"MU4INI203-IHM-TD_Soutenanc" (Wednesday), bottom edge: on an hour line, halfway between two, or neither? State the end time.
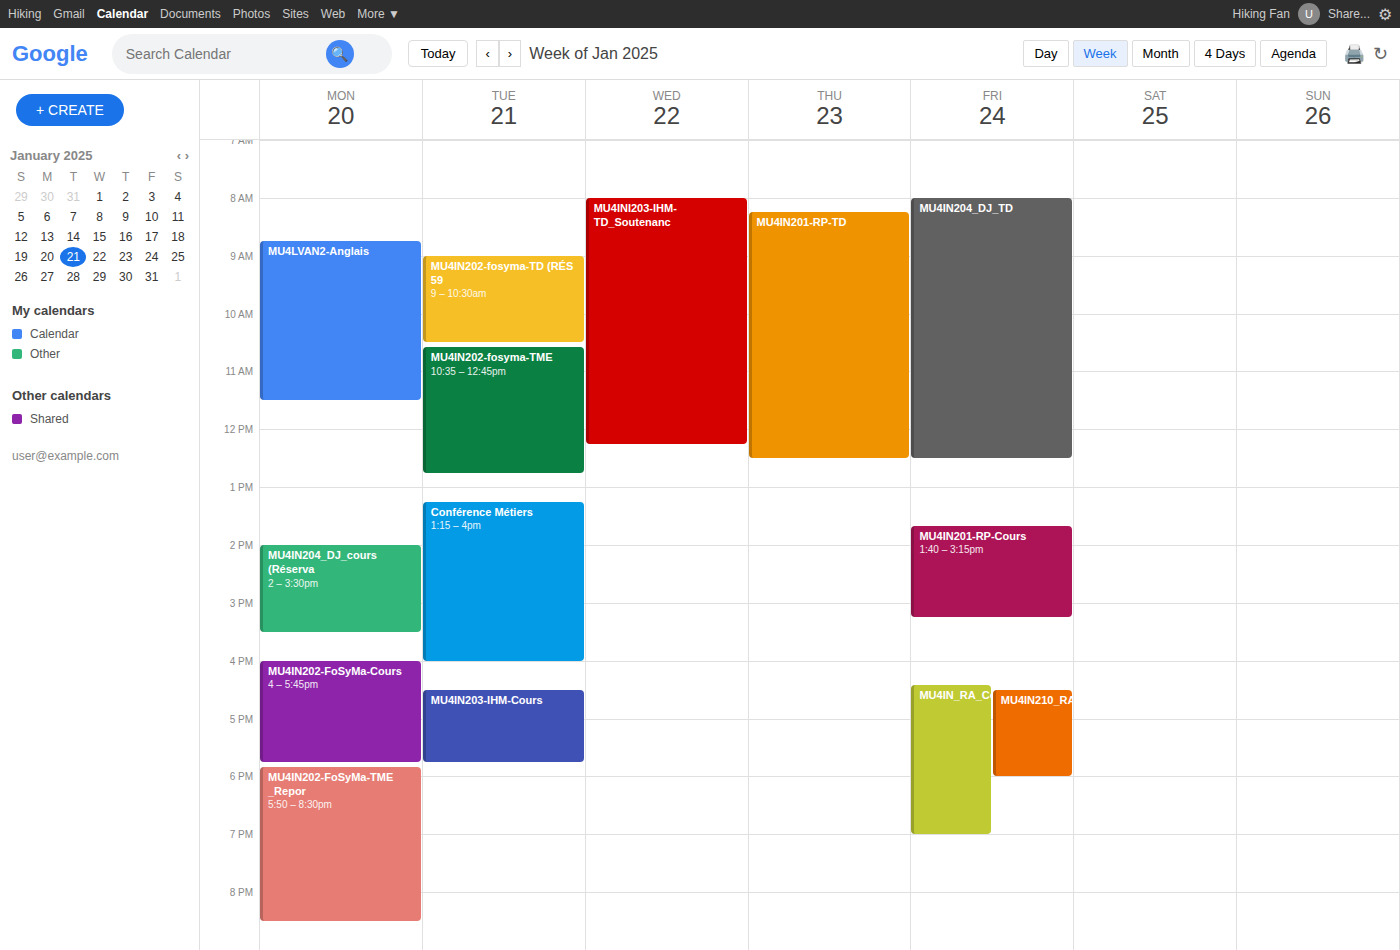
12:15 PM -- neither: a quarter of the way from the 12 PM line to the 1 PM line.